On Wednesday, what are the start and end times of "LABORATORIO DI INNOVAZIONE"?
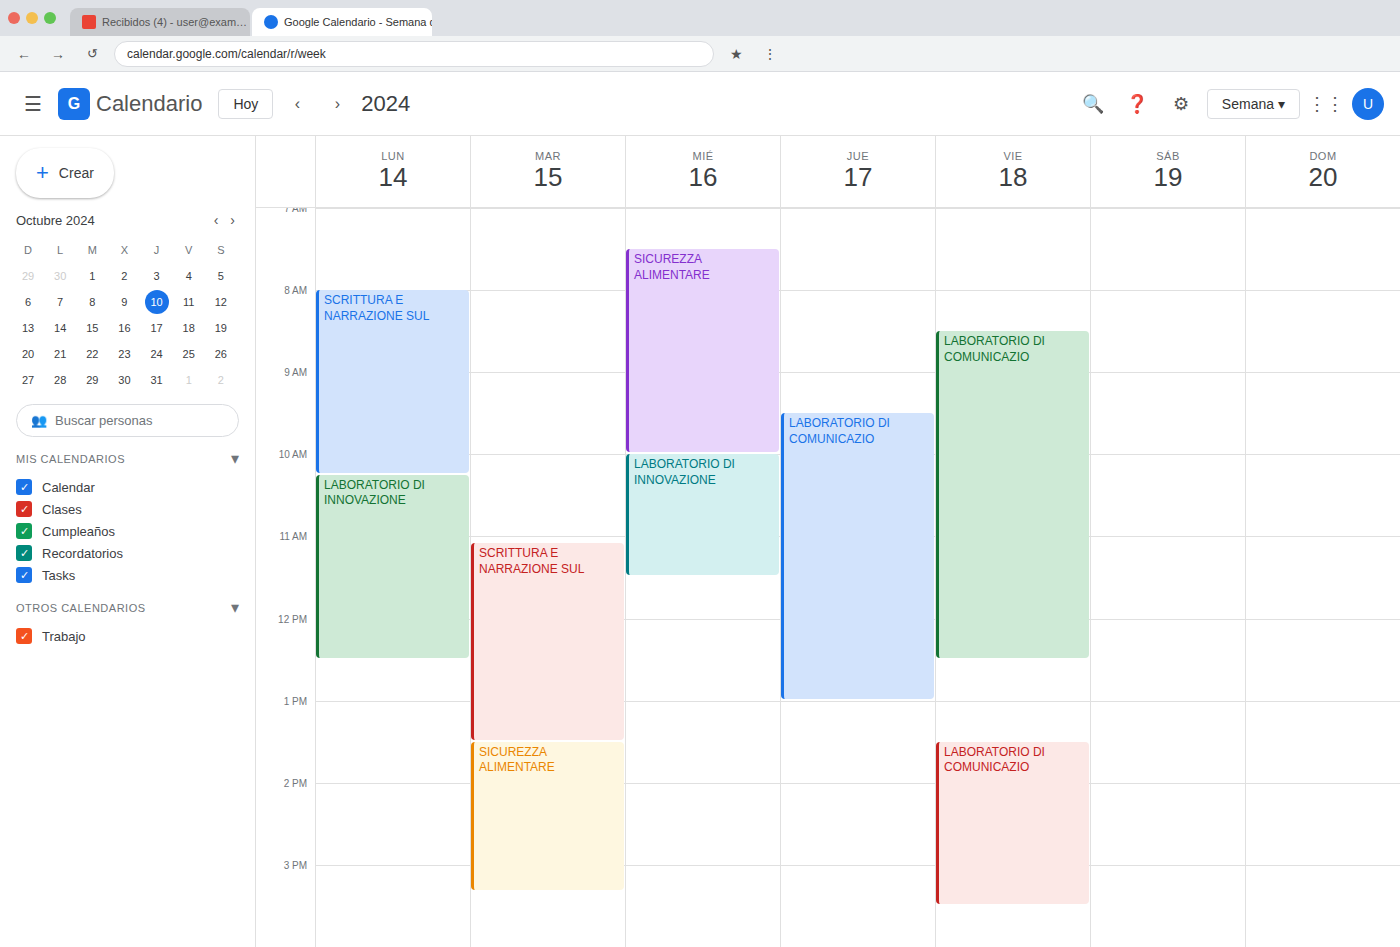
10:00 AM to 11:30 AM